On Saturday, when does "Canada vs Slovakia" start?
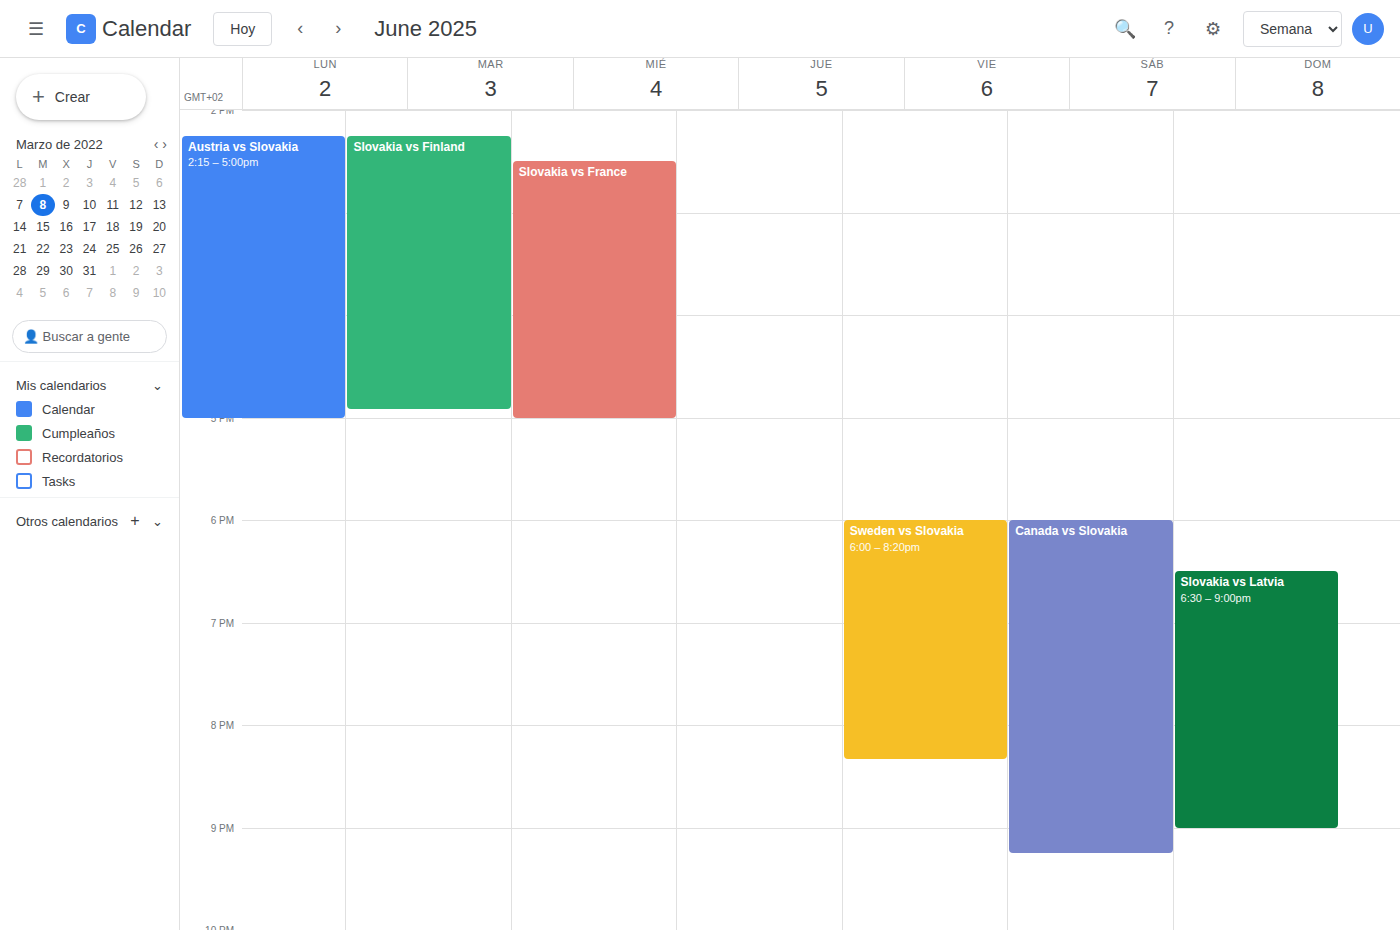
6:00 PM